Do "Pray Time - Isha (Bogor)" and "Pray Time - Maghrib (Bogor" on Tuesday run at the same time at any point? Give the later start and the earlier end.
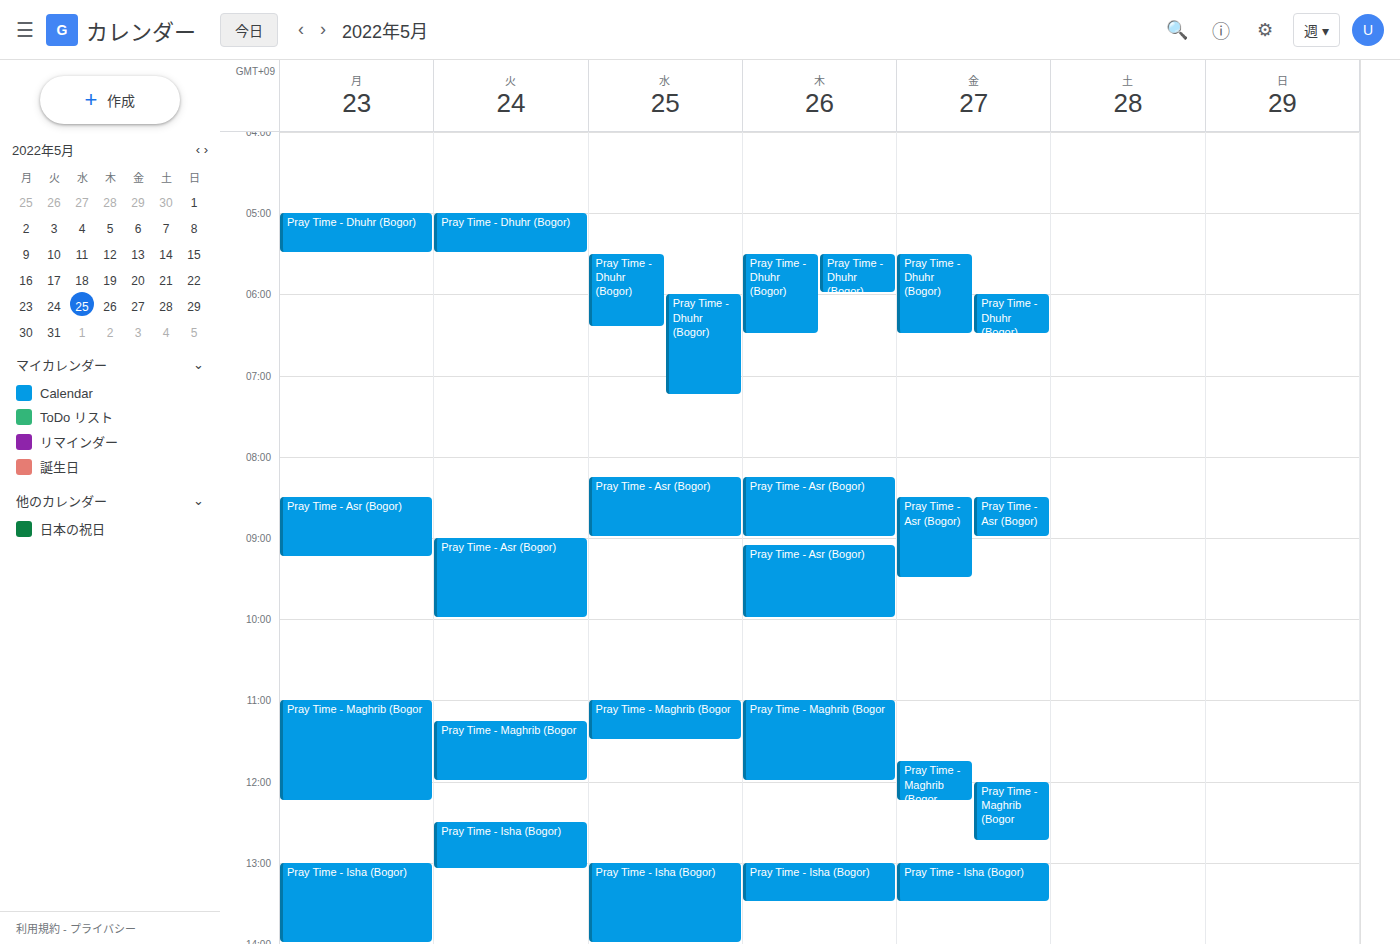
"Pray Time - Maghrib (Bogor" ends at 12:00 PM and "Pray Time - Isha (Bogor)" starts at 12:30 PM -- no overlap.